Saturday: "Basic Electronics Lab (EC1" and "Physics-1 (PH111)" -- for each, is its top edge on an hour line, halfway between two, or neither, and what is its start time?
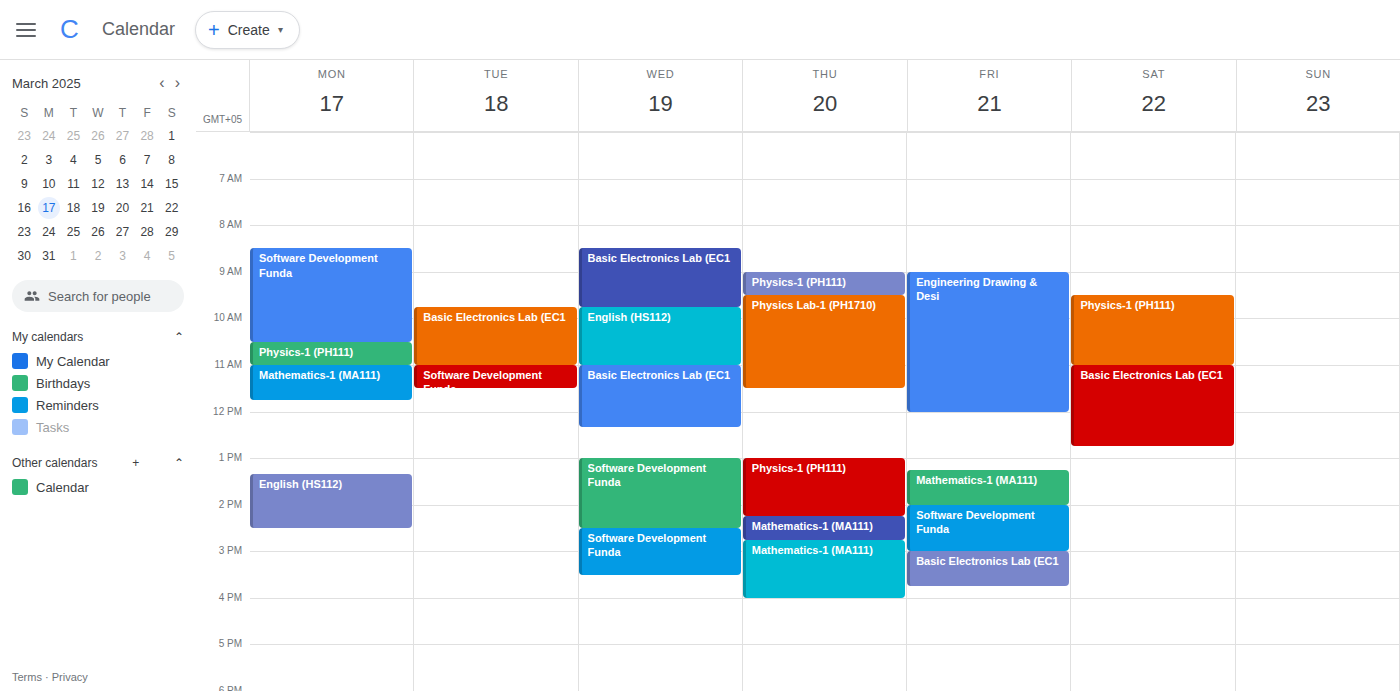
"Basic Electronics Lab (EC1": 11:00 AM, exactly on the 11 AM line. "Physics-1 (PH111)": 9:30 AM, halfway between the 9 AM and 10 AM lines.